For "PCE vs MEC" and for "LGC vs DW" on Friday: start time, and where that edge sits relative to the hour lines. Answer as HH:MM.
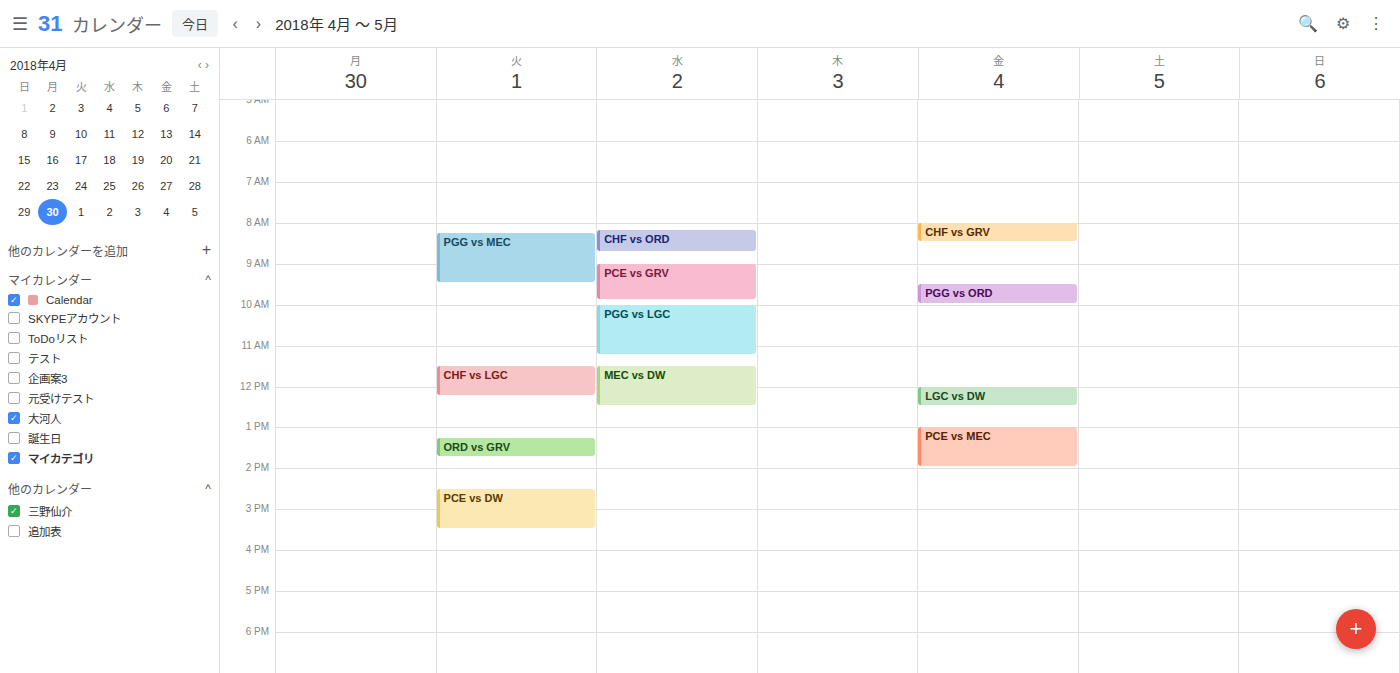
"PCE vs MEC": 13:00, exactly on the 13:00 line. "LGC vs DW": 12:00, exactly on the 12:00 line.